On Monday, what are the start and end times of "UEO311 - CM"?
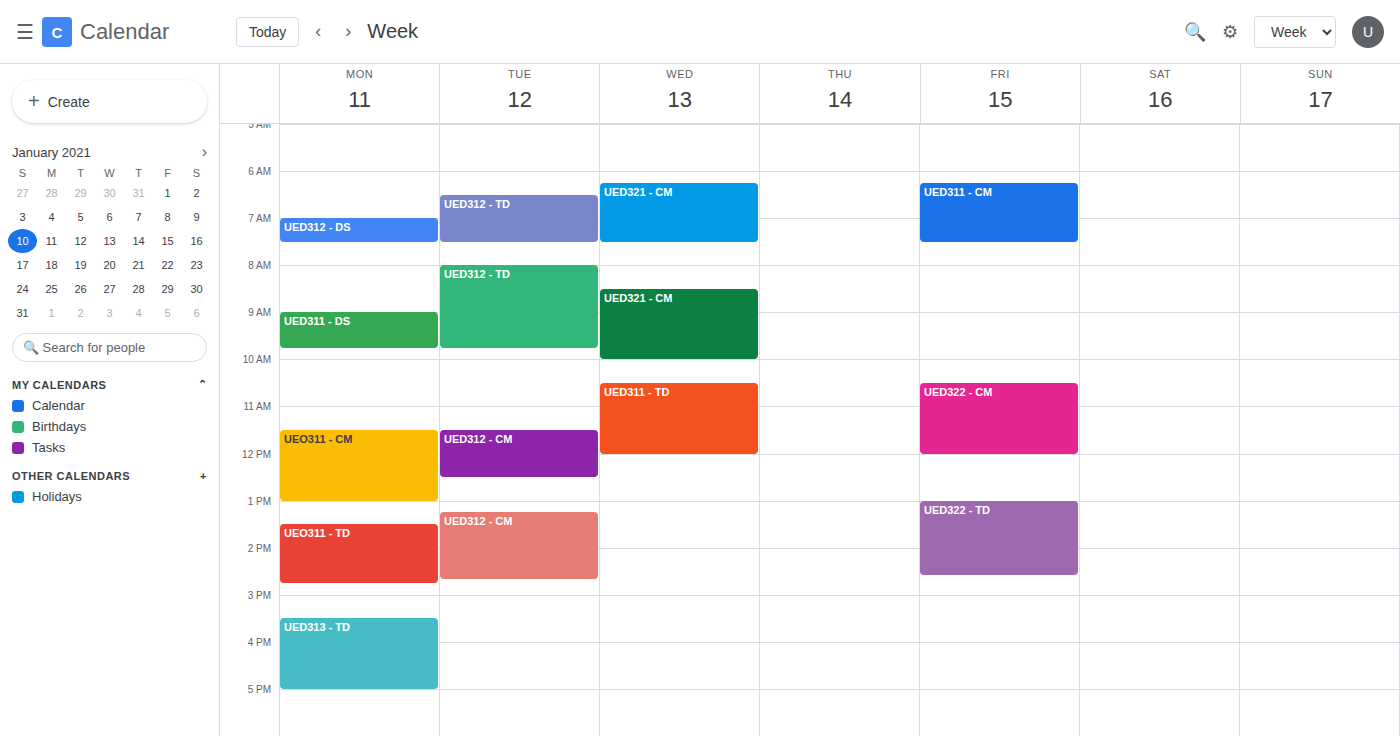
11:30 AM to 1:00 PM